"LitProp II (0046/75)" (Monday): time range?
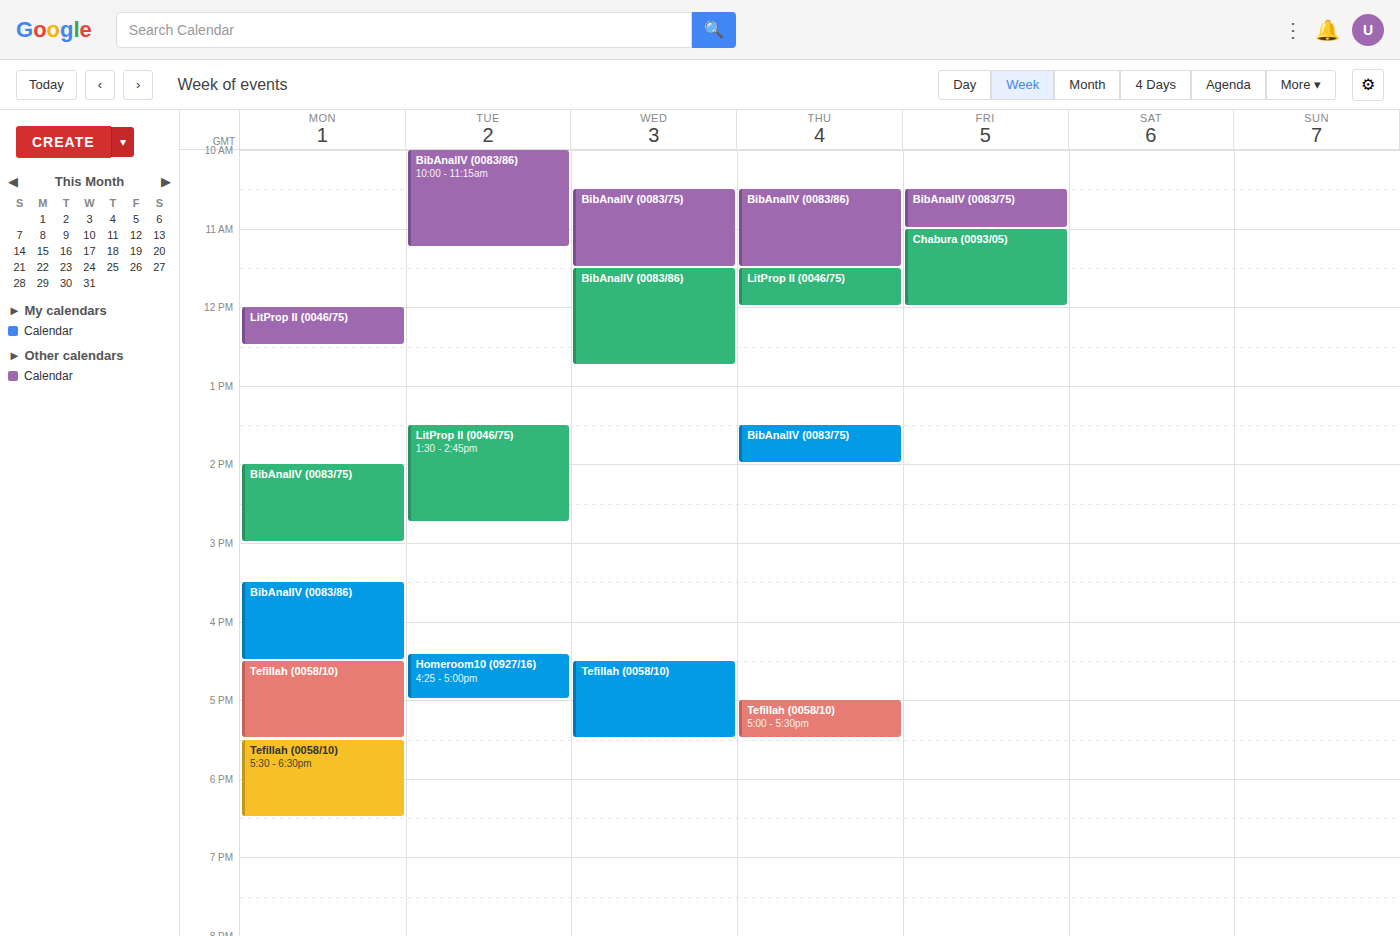
12:00 PM to 12:30 PM